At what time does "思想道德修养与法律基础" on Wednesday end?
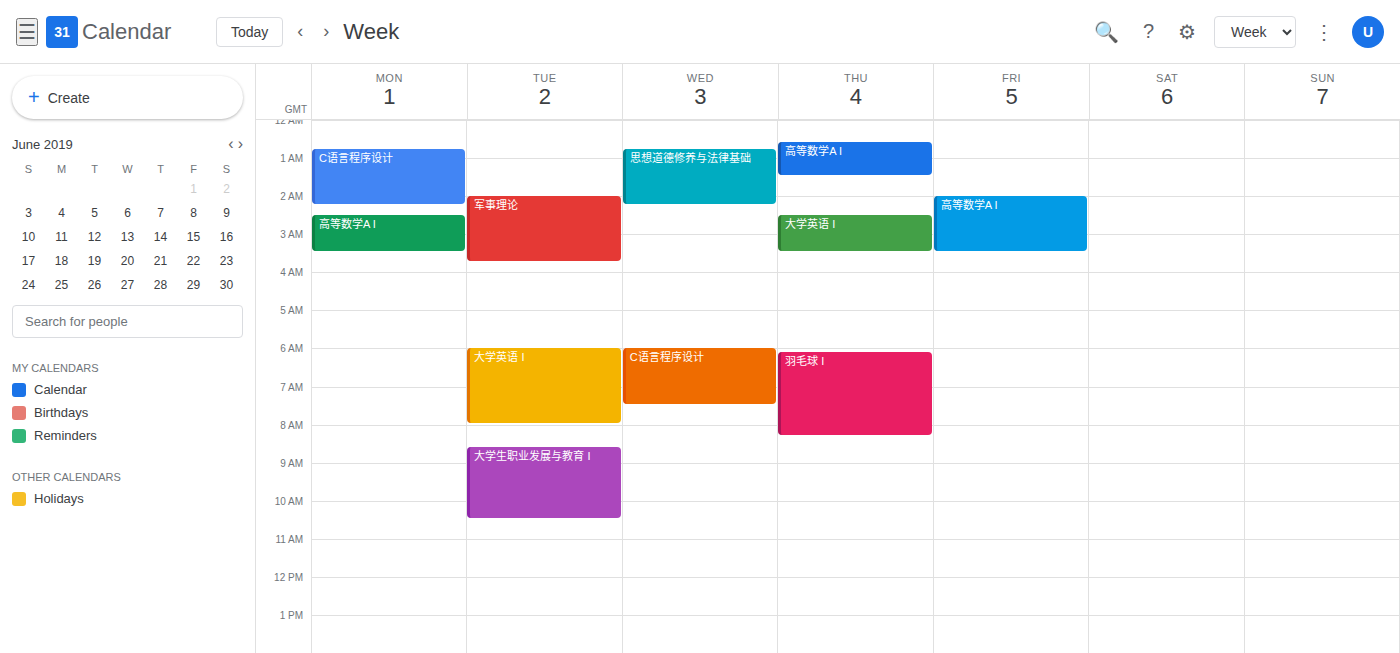
2:15 AM